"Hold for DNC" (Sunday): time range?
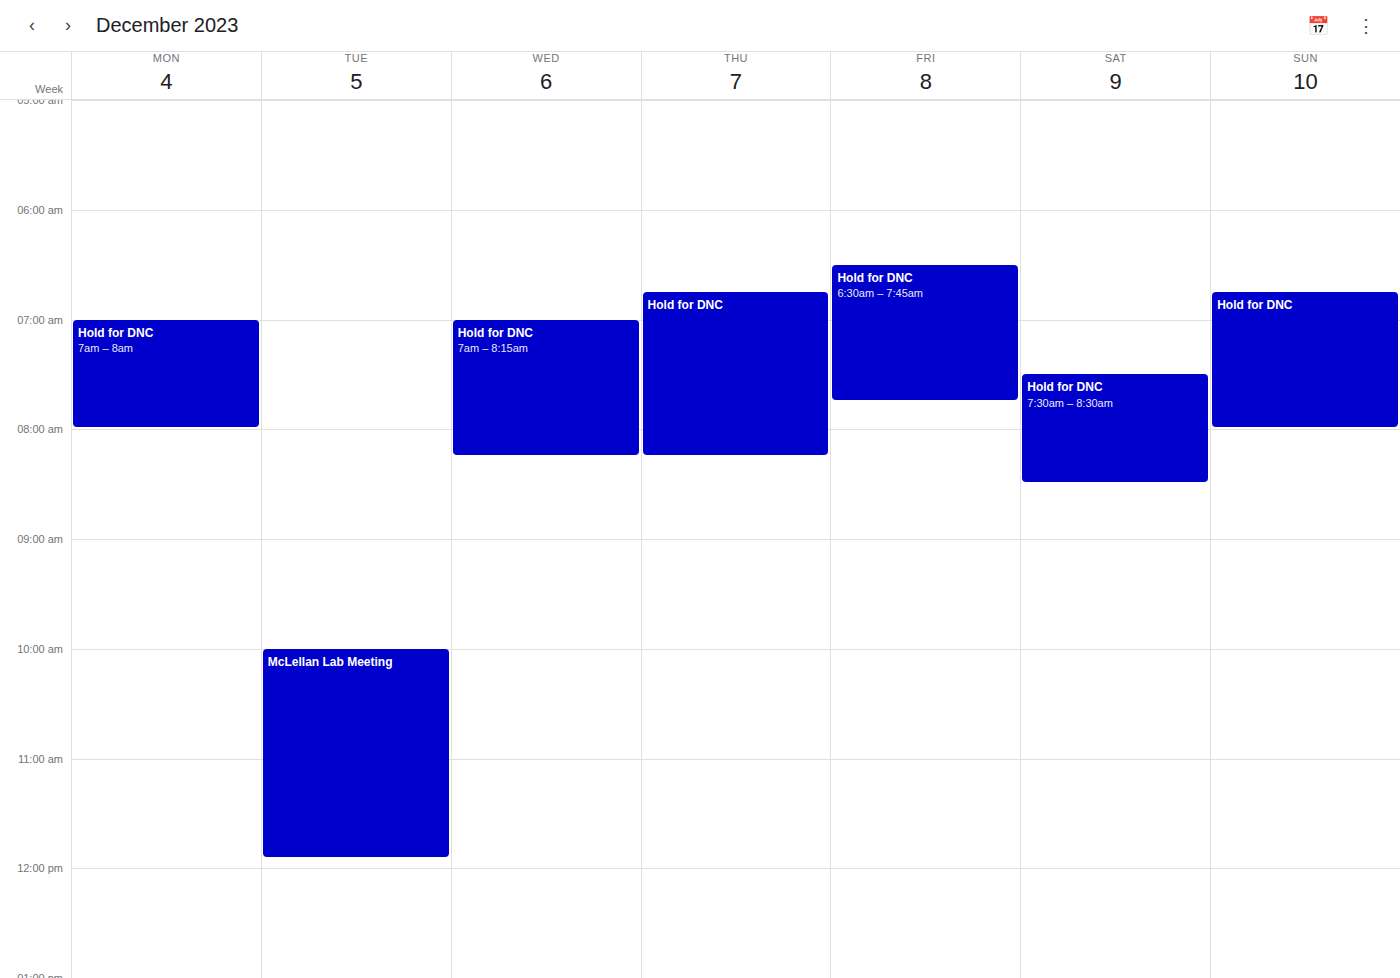
6:45 AM to 8:00 AM